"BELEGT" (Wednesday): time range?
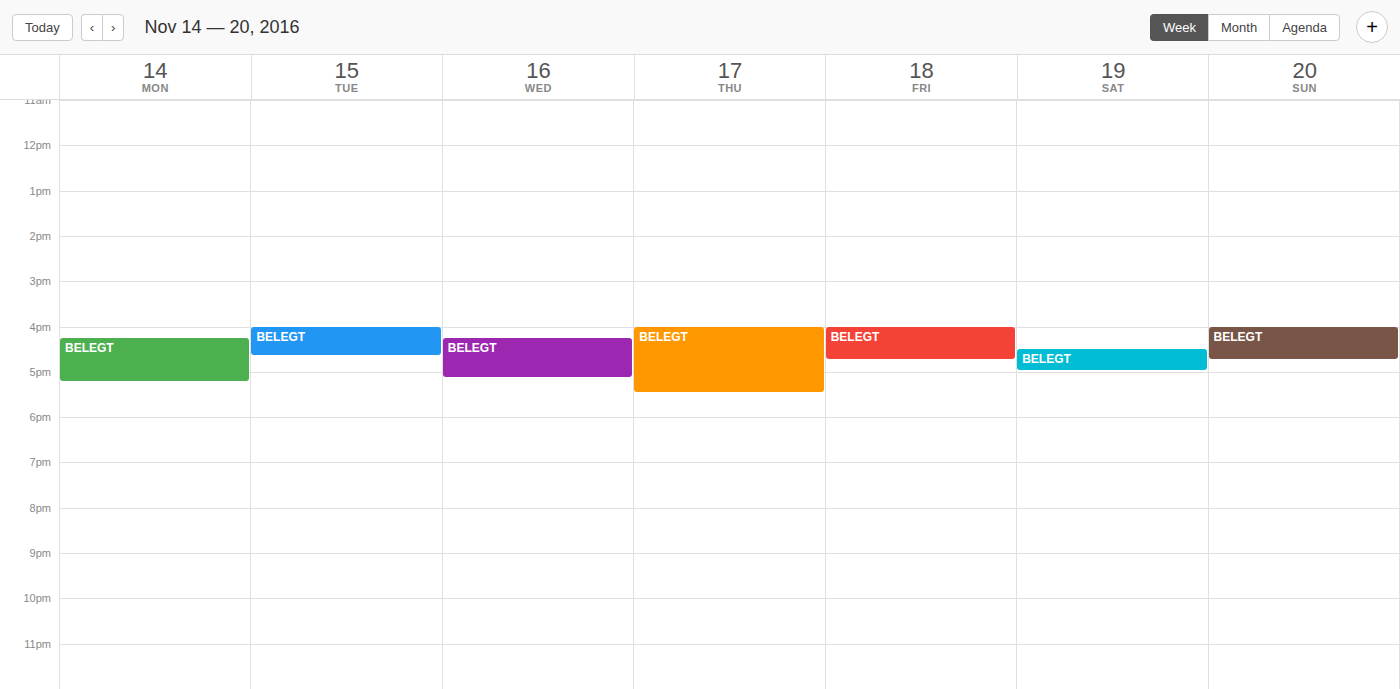
4:15 PM to 5:10 PM